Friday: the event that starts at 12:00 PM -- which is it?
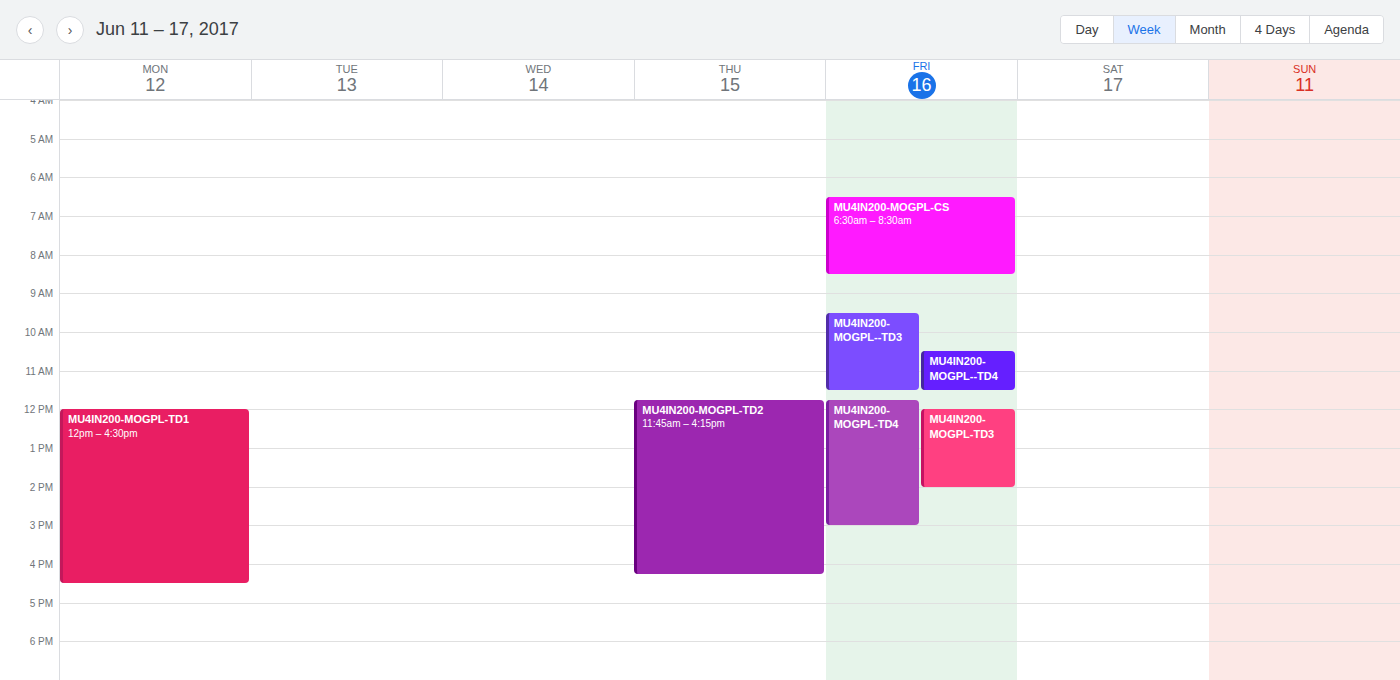
"MU4IN200-MOGPL-TD3"